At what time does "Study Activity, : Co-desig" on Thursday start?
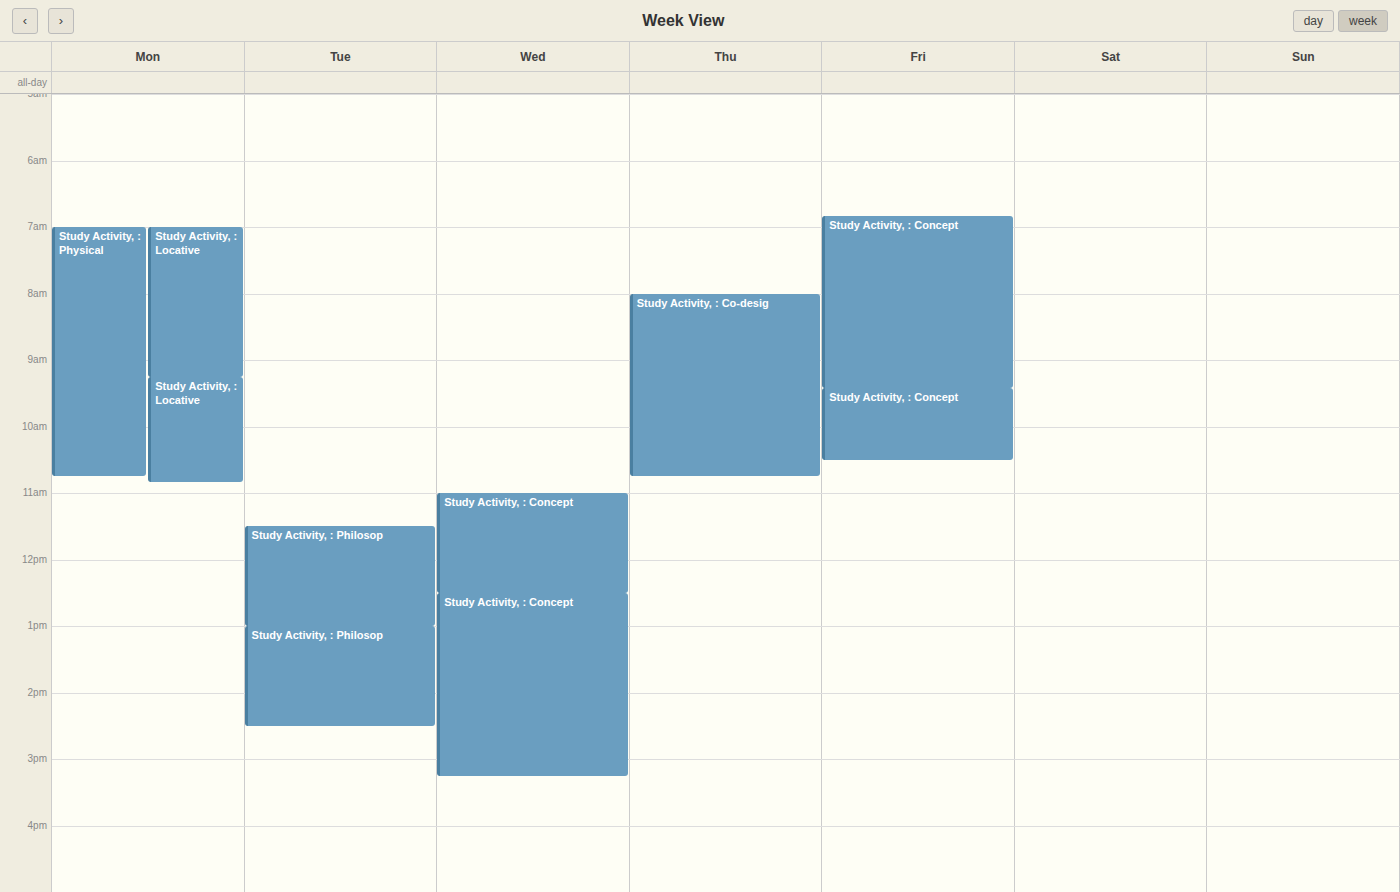
08:00